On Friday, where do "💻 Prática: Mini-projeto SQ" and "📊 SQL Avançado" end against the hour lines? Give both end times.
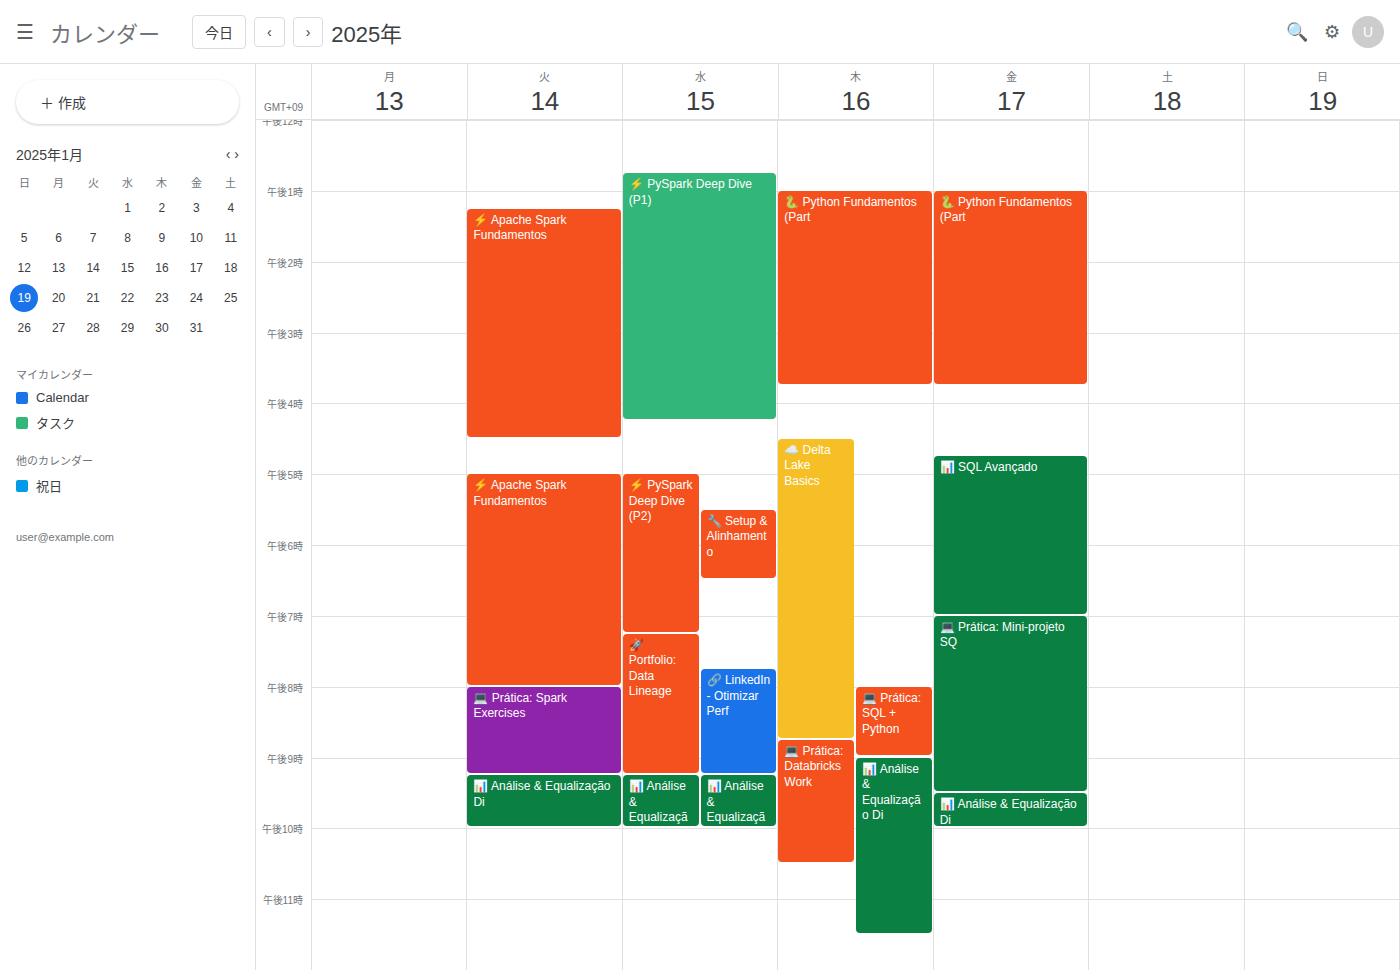
"💻 Prática: Mini-projeto SQ": 9:30 PM, halfway between the 9 PM and 10 PM lines. "📊 SQL Avançado": 7:00 PM, exactly on the 7 PM line.